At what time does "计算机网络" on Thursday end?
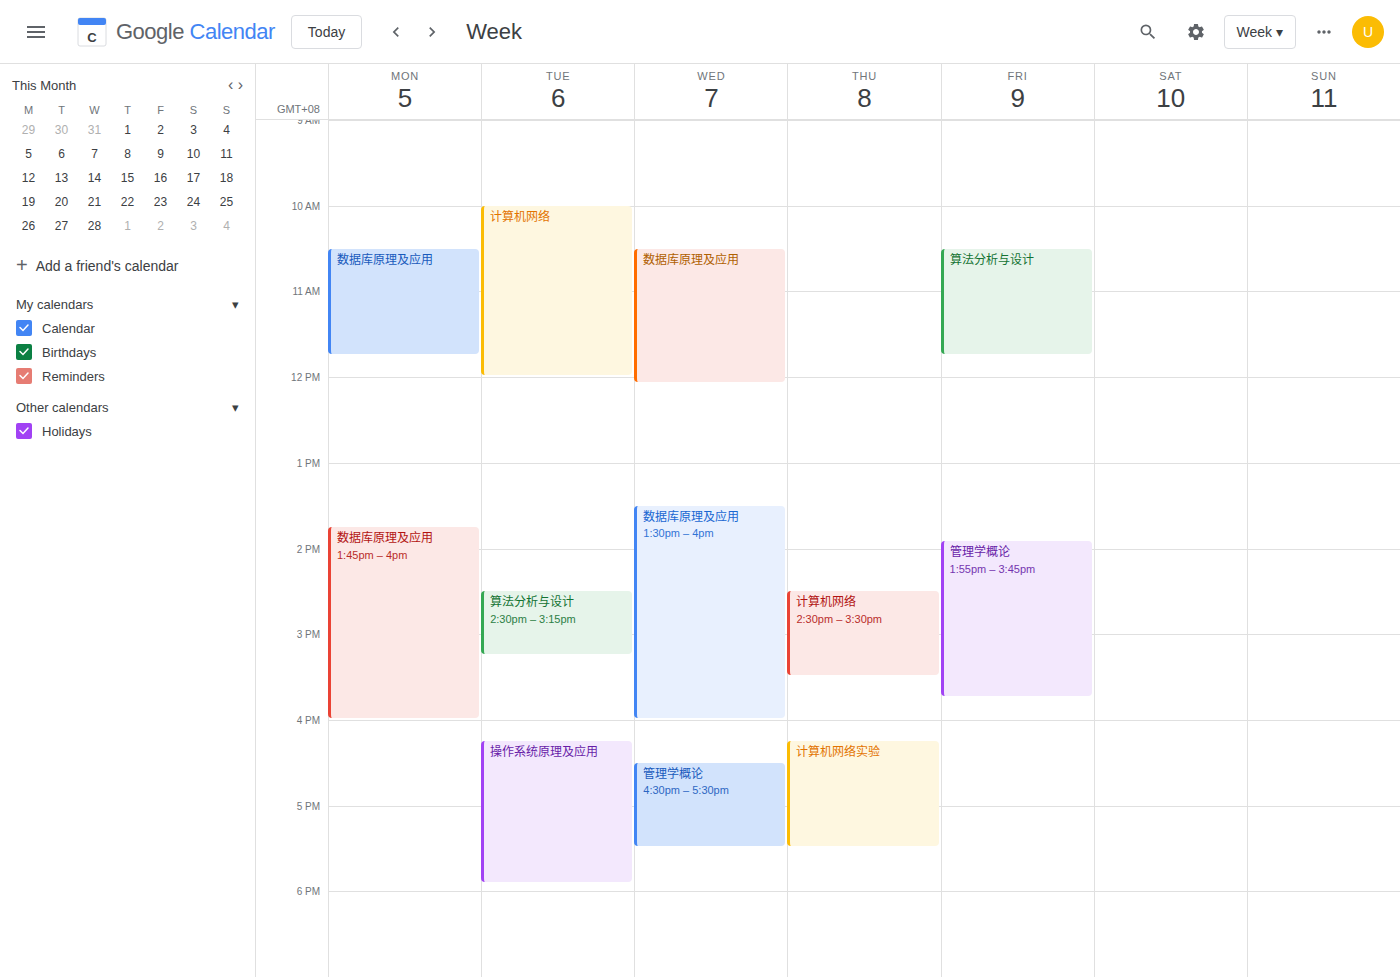
3:30 PM